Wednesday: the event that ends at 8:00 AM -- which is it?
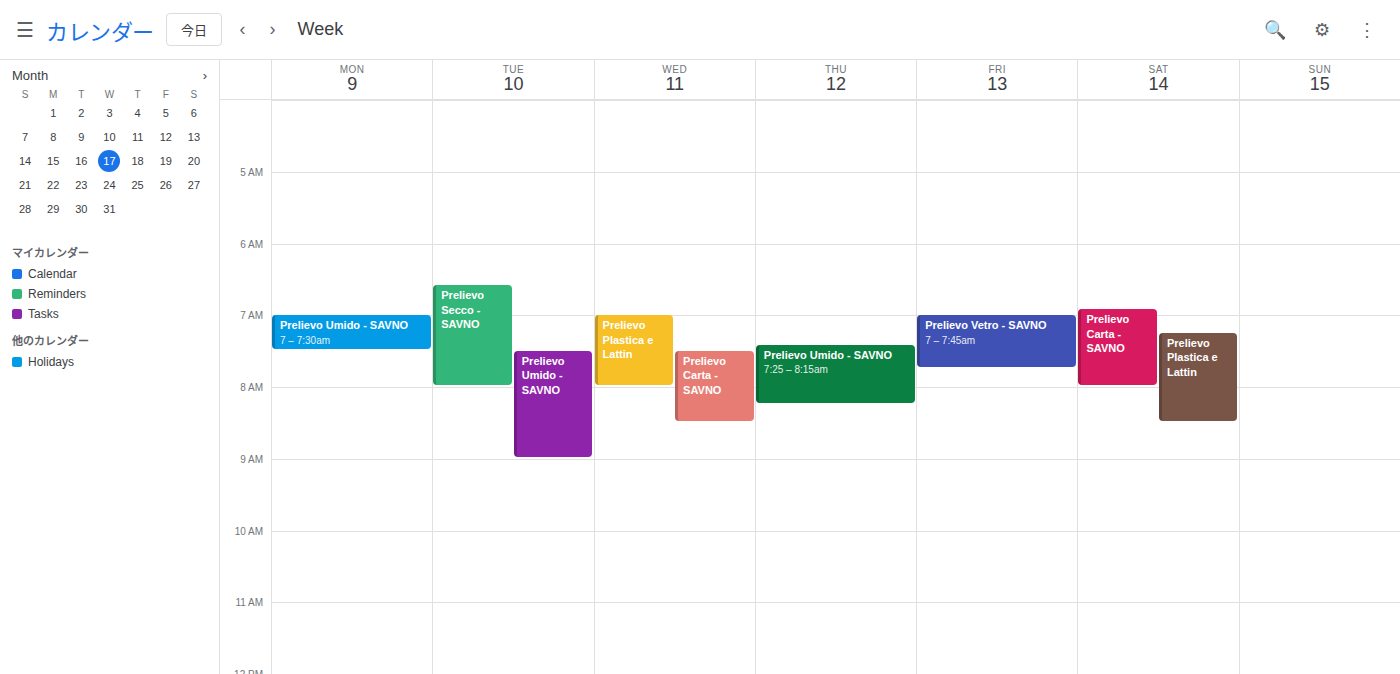
"Prelievo Plastica e Lattin"